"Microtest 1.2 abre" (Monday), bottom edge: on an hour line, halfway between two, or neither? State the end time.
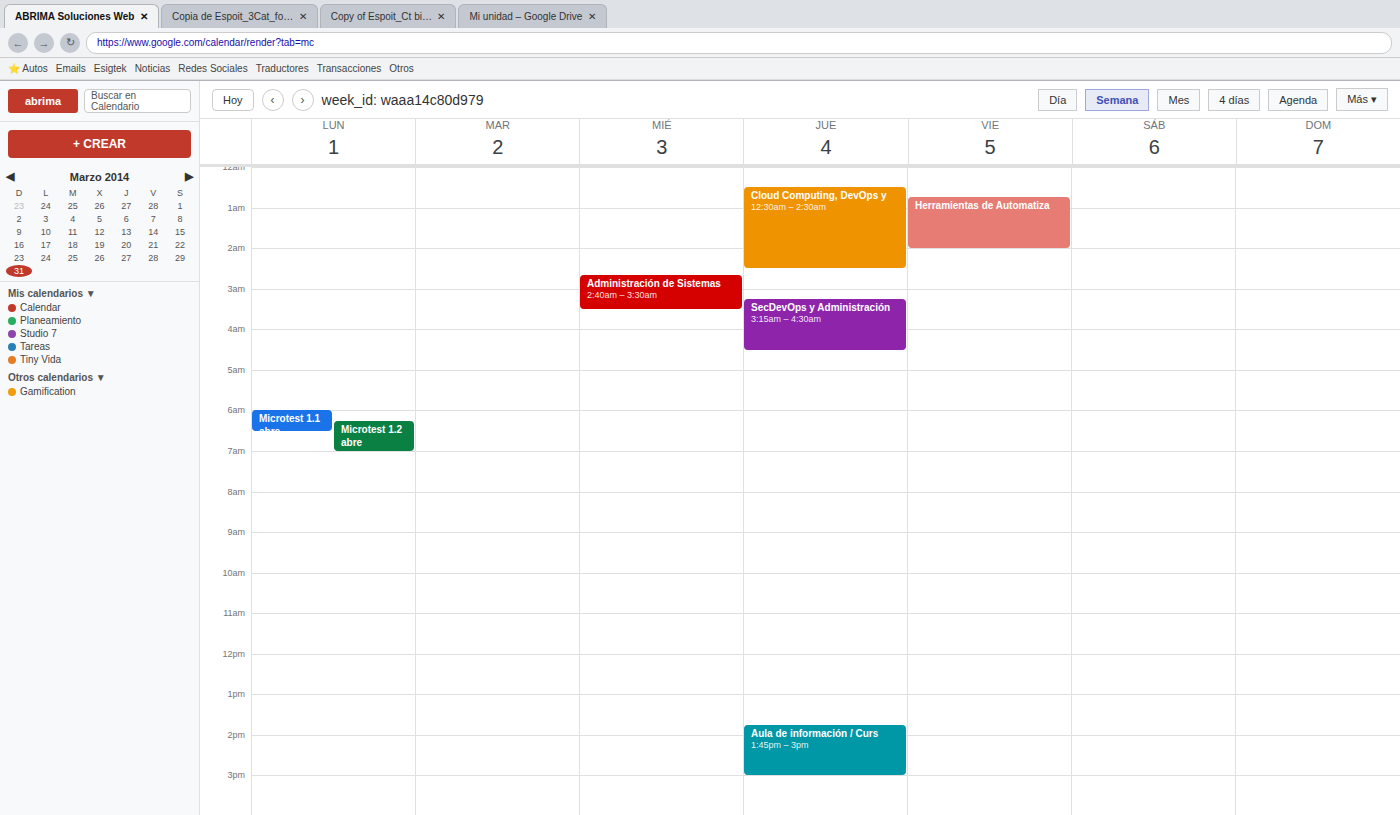
7:00 AM -- exactly on the 7 AM line.